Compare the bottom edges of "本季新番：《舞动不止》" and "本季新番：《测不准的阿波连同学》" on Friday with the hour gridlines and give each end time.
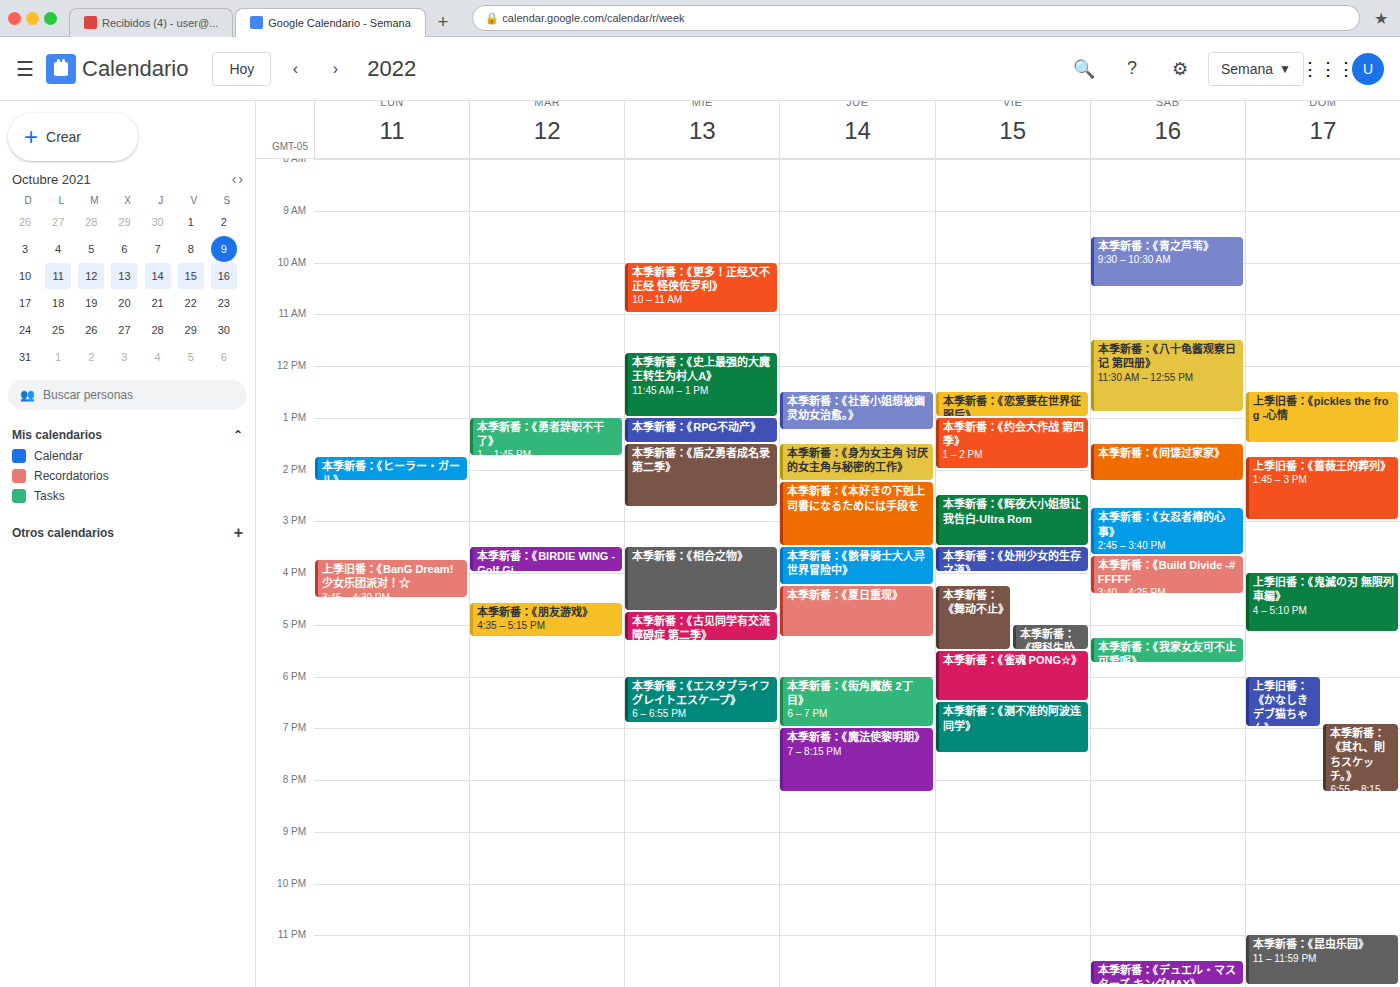
"本季新番：《舞动不止》": 5:30 PM, halfway between the 5 PM and 6 PM lines. "本季新番：《测不准的阿波连同学》": 7:30 PM, halfway between the 7 PM and 8 PM lines.